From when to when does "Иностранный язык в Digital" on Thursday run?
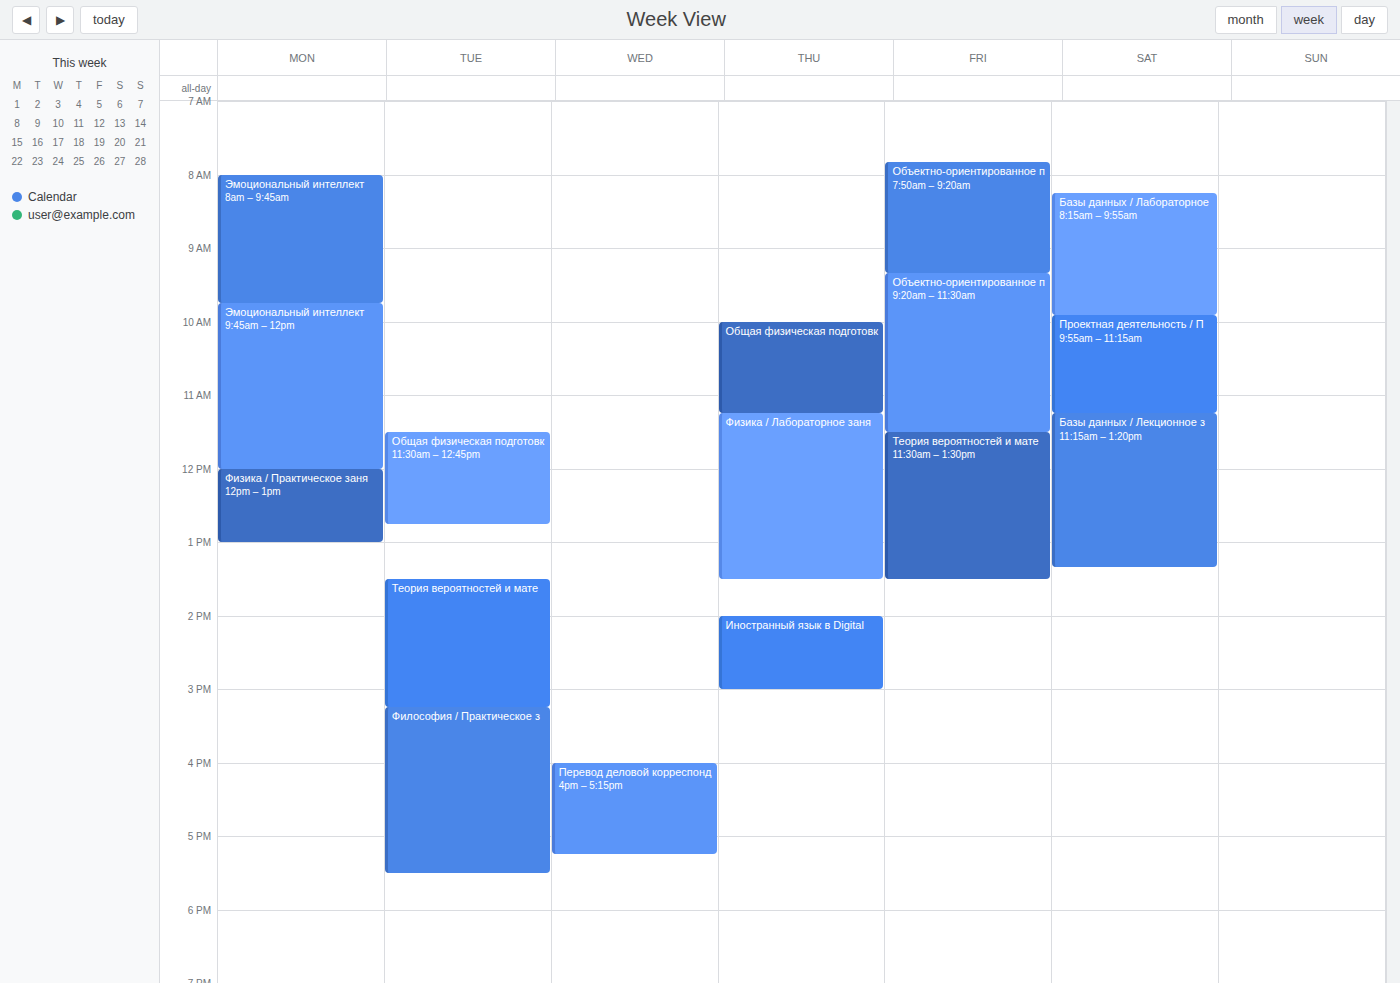
2:00 PM to 3:00 PM